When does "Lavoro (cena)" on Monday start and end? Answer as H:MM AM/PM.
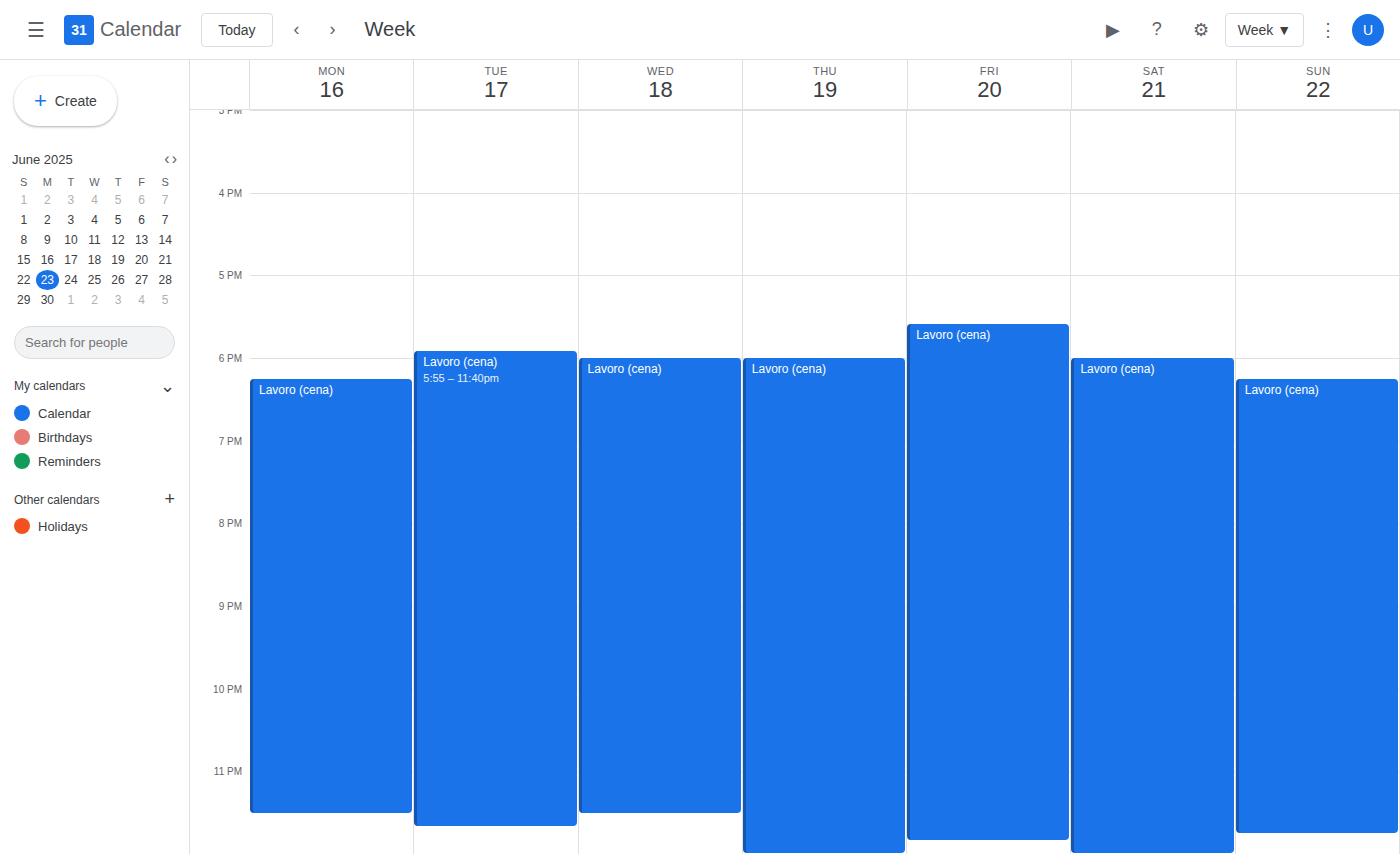
6:15 PM to 11:30 PM